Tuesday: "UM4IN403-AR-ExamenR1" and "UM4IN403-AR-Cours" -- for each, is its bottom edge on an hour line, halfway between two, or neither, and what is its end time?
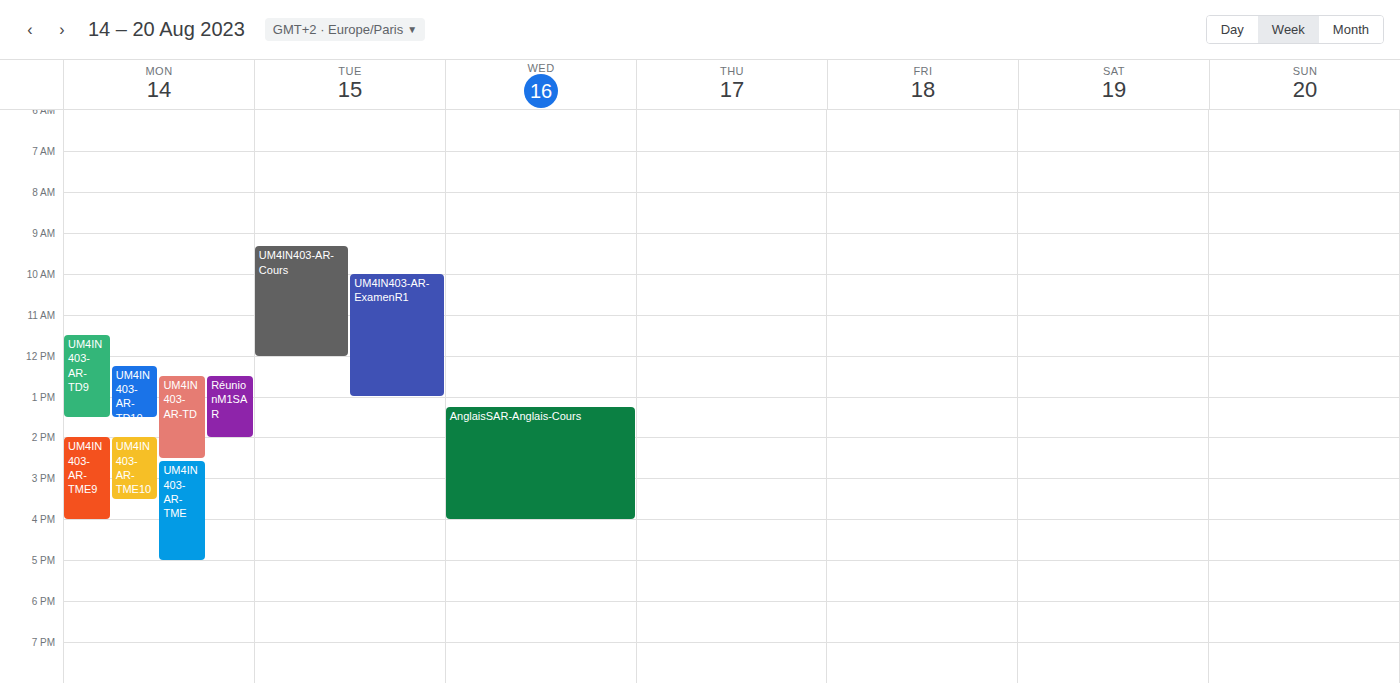
"UM4IN403-AR-ExamenR1": 1:00 PM, exactly on the 1 PM line. "UM4IN403-AR-Cours": 12:00 PM, exactly on the 12 PM line.